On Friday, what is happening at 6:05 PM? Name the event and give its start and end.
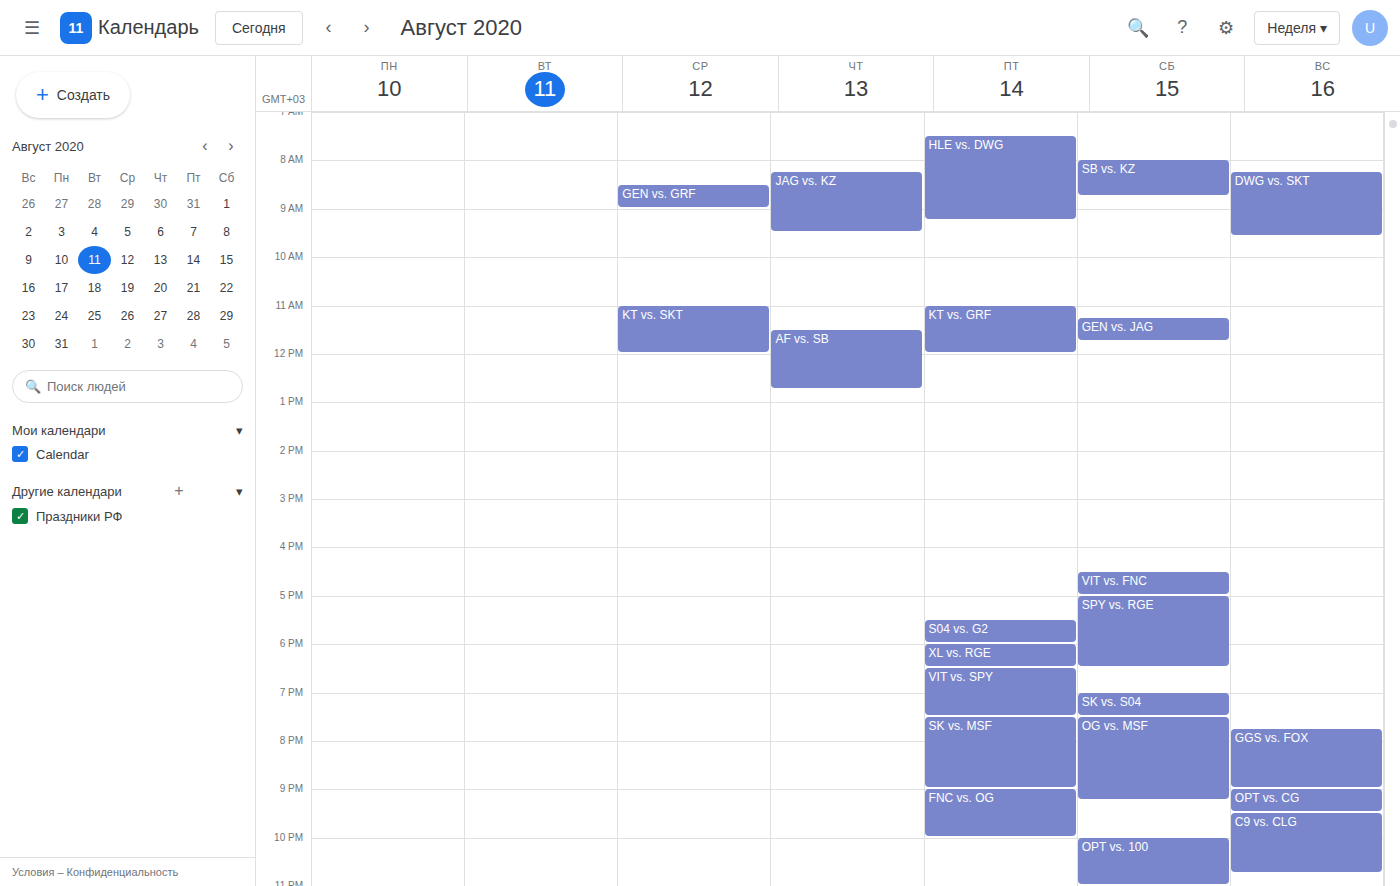
"XL vs. RGE", 6:00 PM to 6:30 PM